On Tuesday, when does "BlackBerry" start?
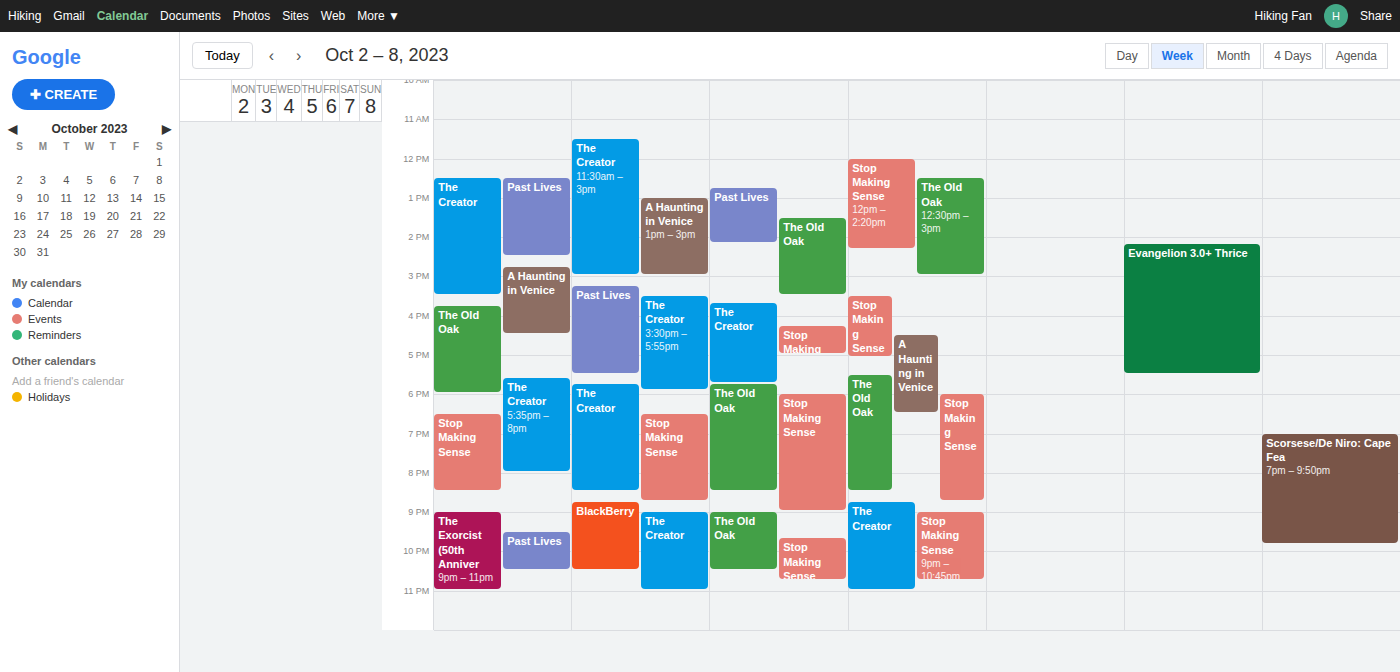
8:45 PM